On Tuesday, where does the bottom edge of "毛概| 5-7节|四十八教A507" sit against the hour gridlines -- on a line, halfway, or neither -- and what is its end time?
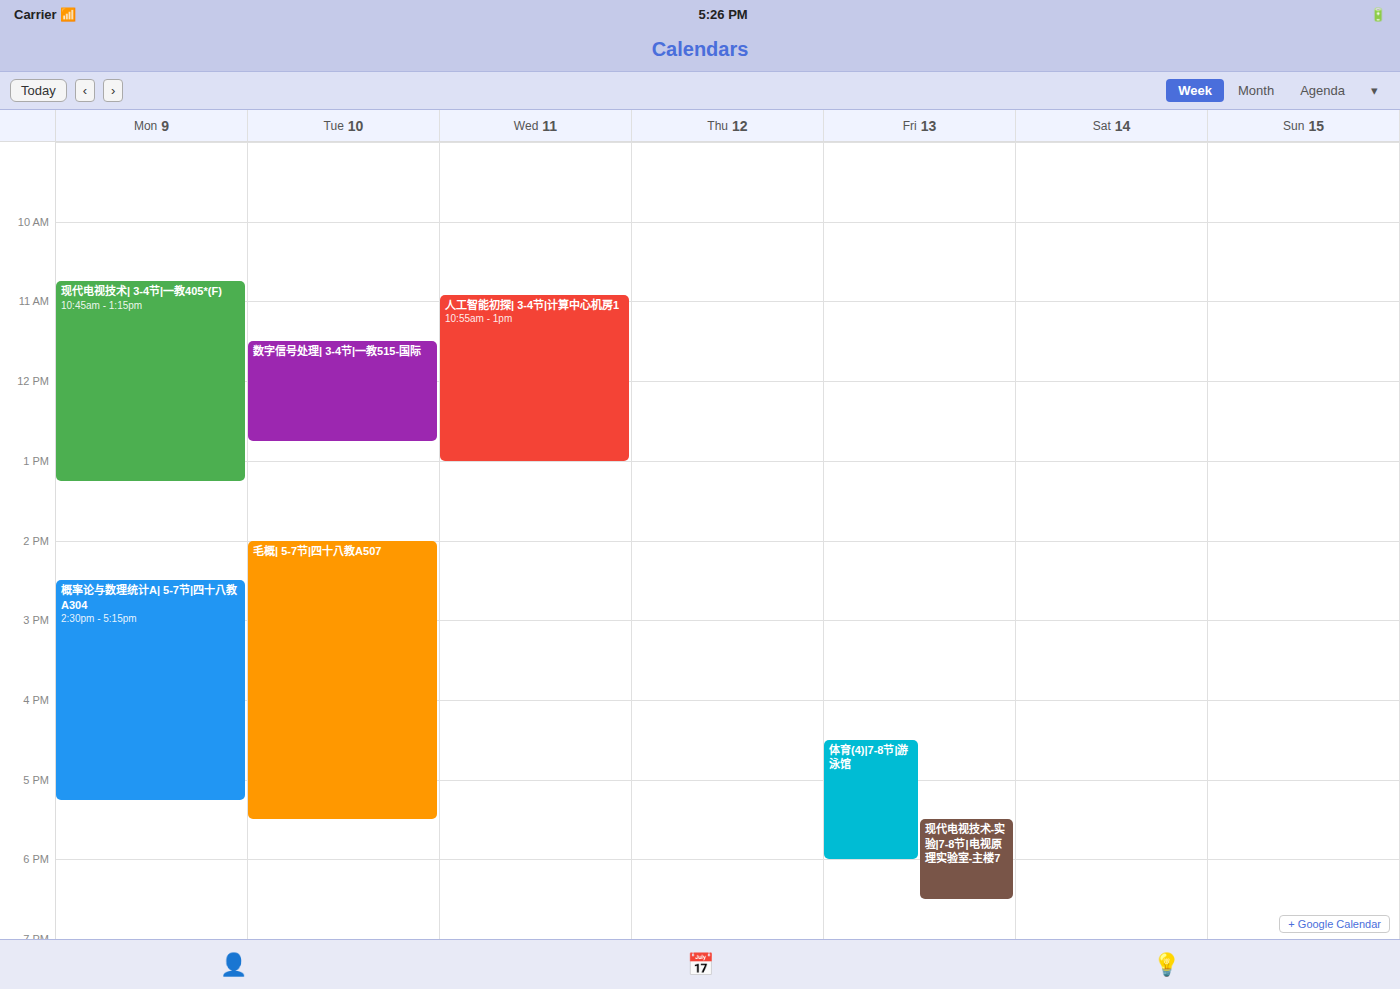
5:30 PM -- halfway between the 5 PM and 6 PM lines.